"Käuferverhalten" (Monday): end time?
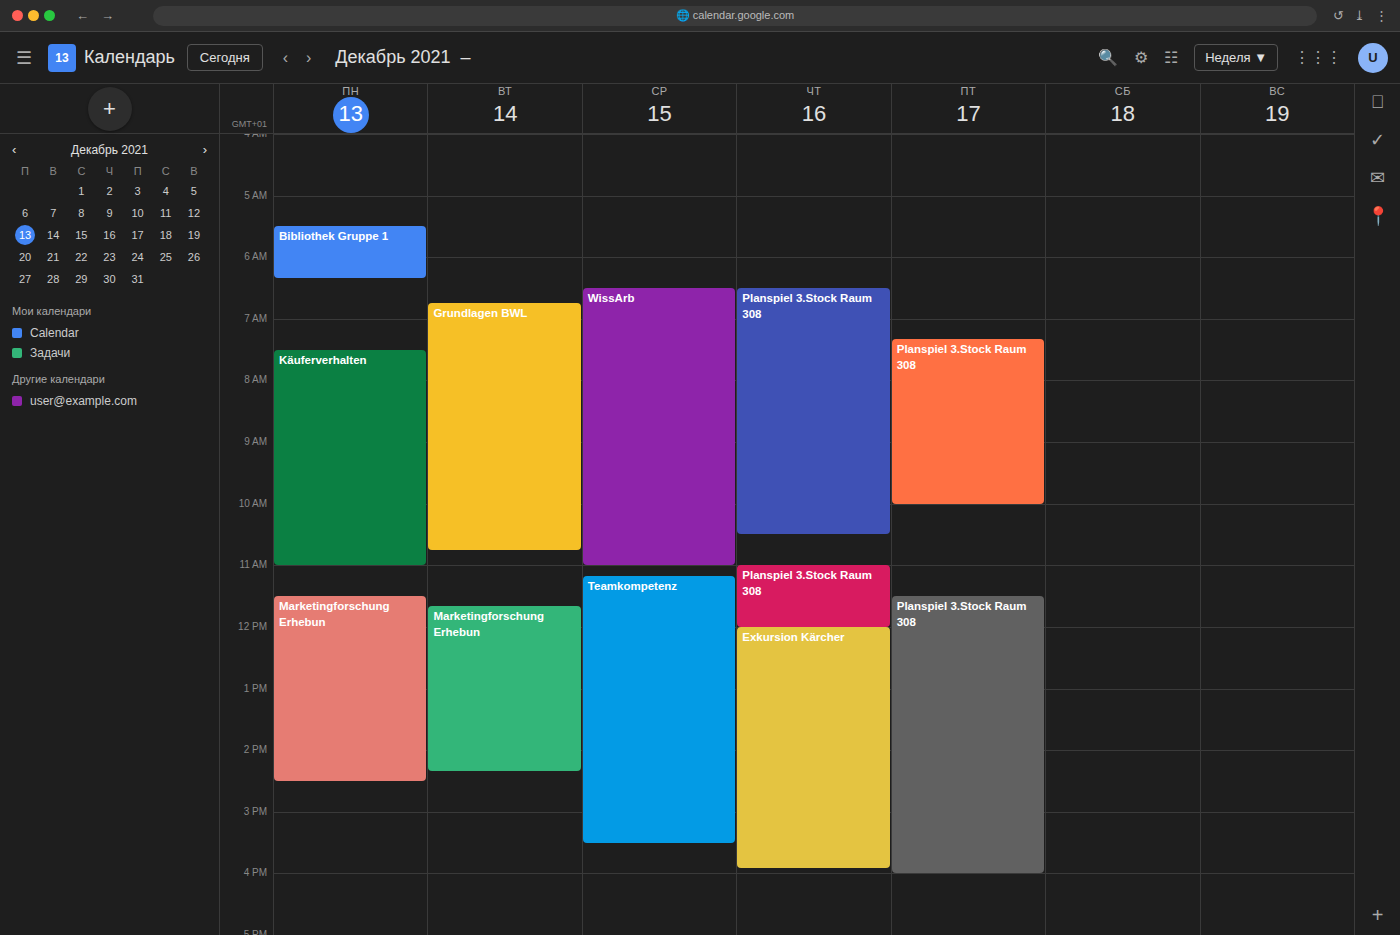
11:00 AM